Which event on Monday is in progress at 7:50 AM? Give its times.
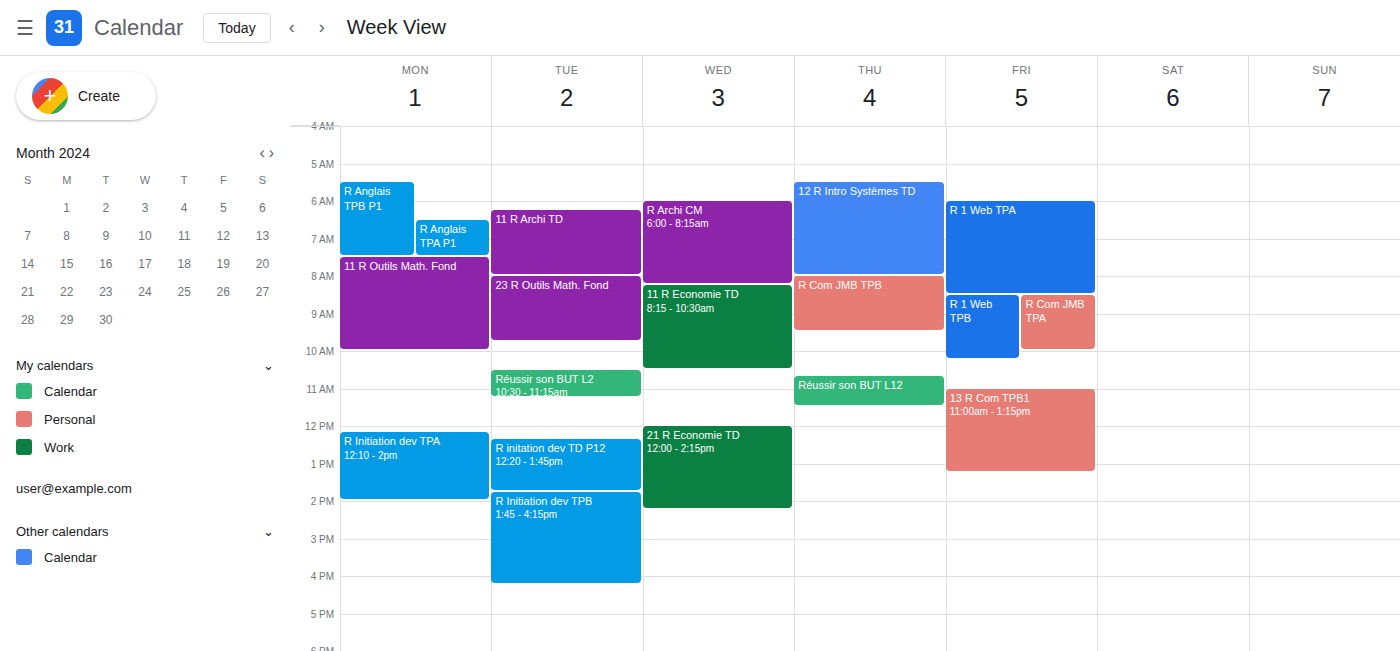
"11 R Outils Math. Fond", 7:30 AM to 10:00 AM